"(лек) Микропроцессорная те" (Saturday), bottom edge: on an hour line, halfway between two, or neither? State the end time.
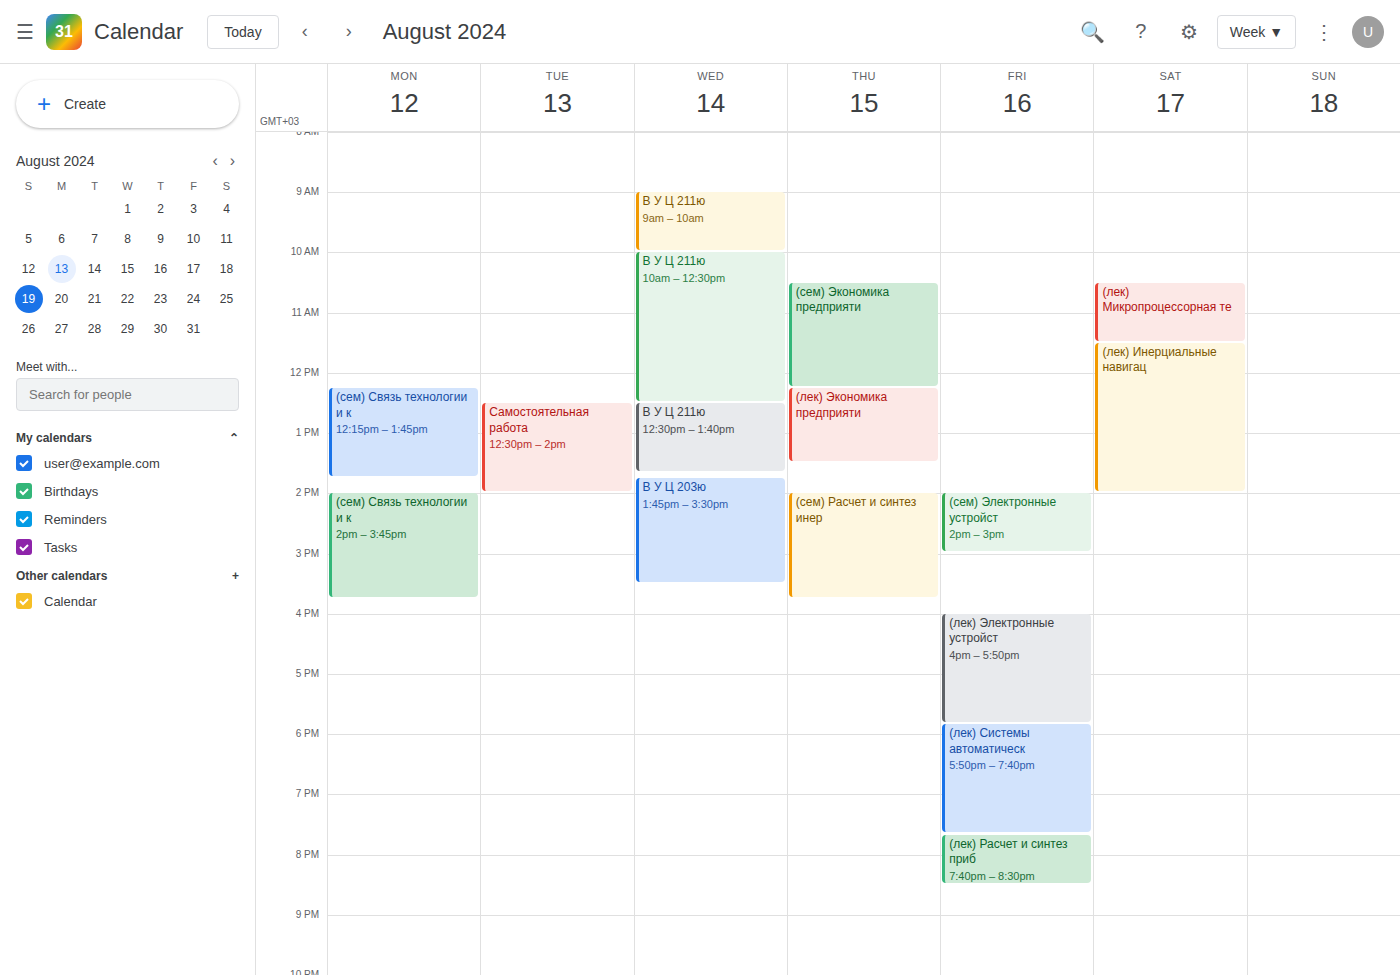
11:30 AM -- halfway between the 11 AM and 12 PM lines.